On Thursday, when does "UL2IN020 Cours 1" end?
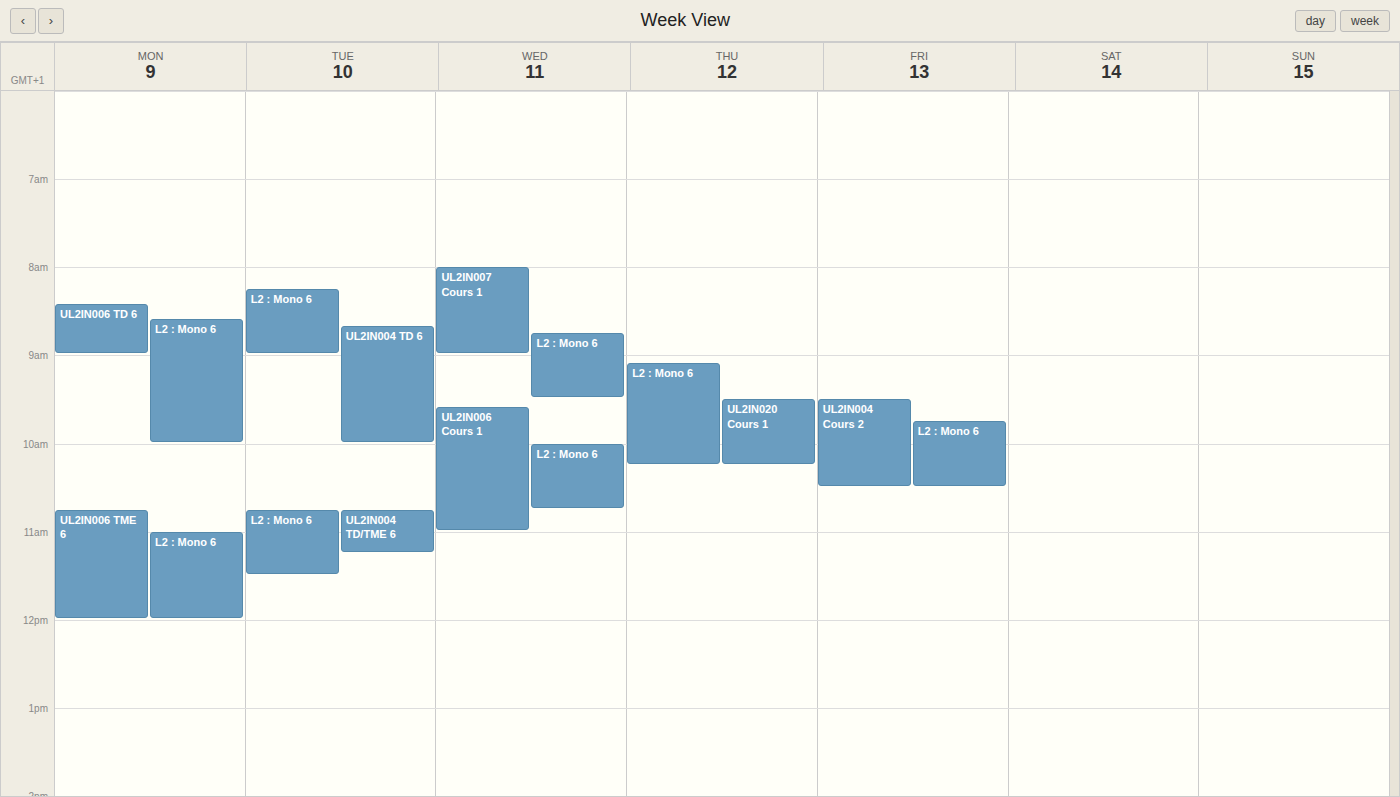
10:15 AM